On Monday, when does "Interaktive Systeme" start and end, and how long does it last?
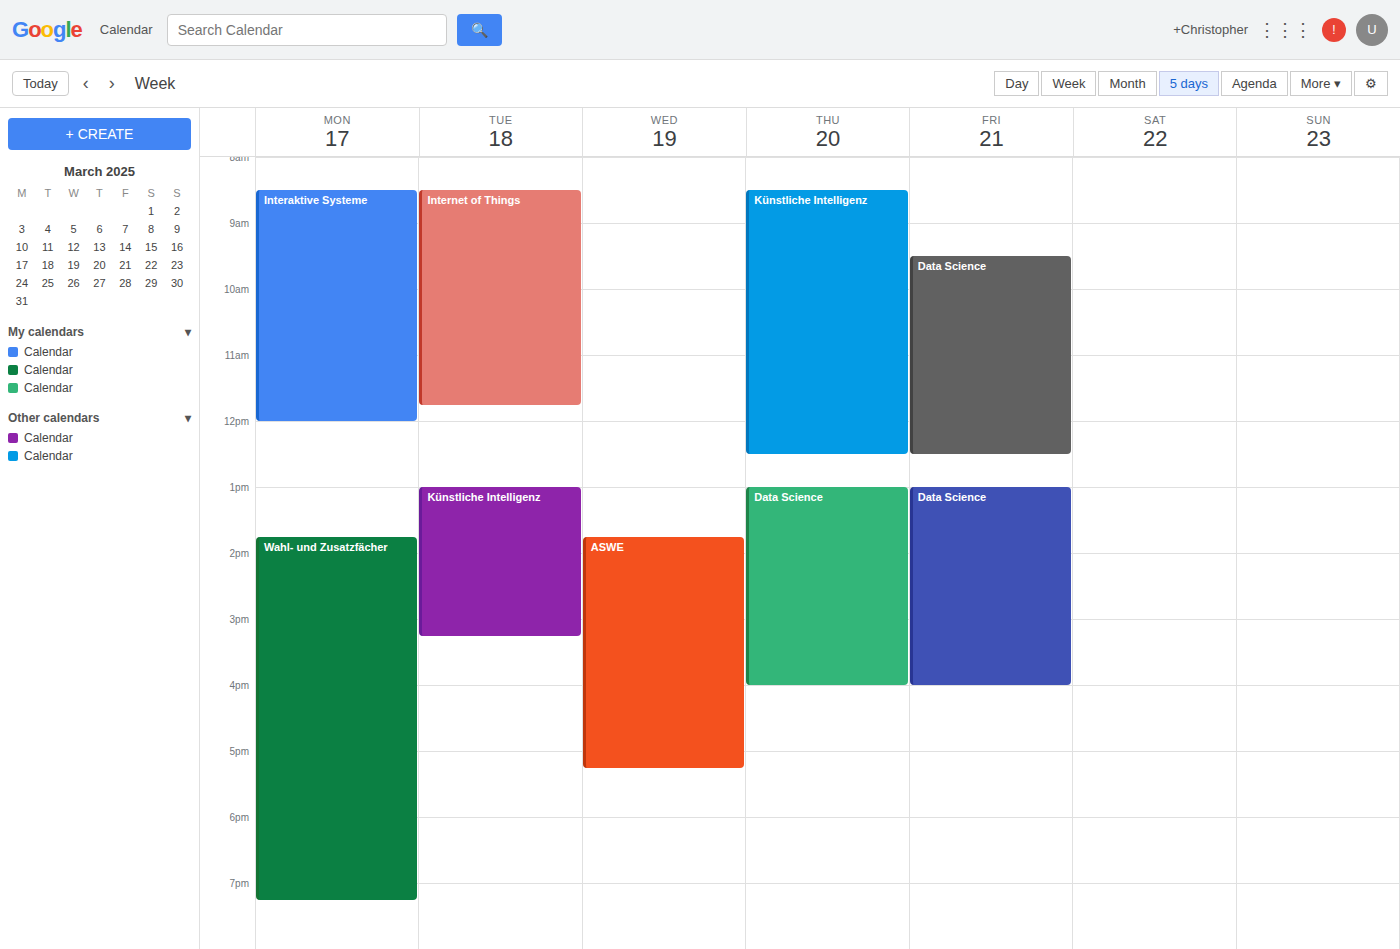
8:30 AM to 12:00 PM, 3 hours 30 minutes